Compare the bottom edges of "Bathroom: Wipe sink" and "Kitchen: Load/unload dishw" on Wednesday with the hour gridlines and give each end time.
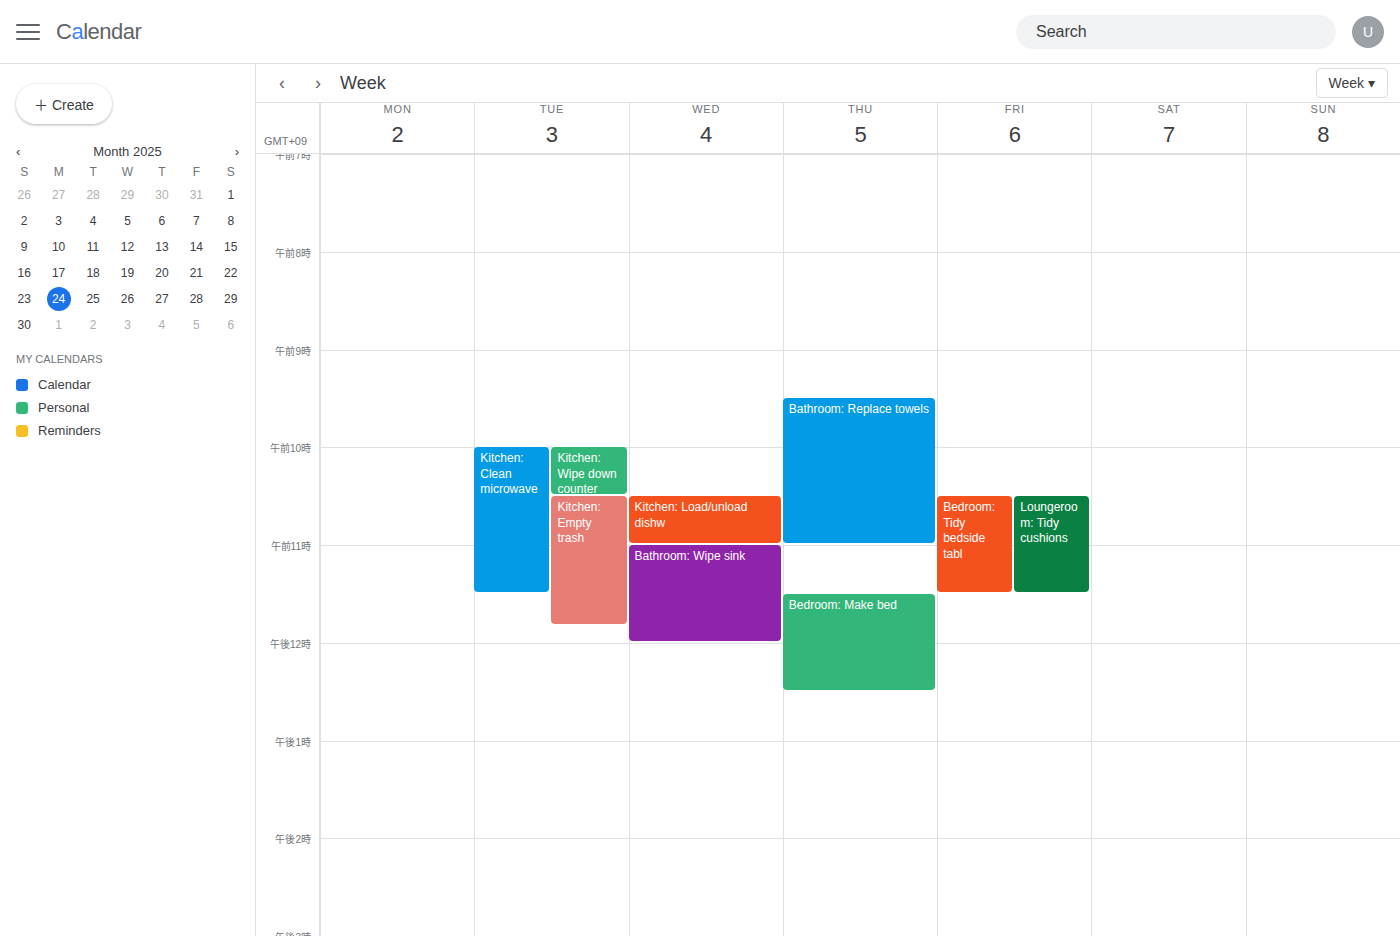
"Bathroom: Wipe sink": 12:00 PM, exactly on the 12 PM line. "Kitchen: Load/unload dishw": 11:00 AM, exactly on the 11 AM line.